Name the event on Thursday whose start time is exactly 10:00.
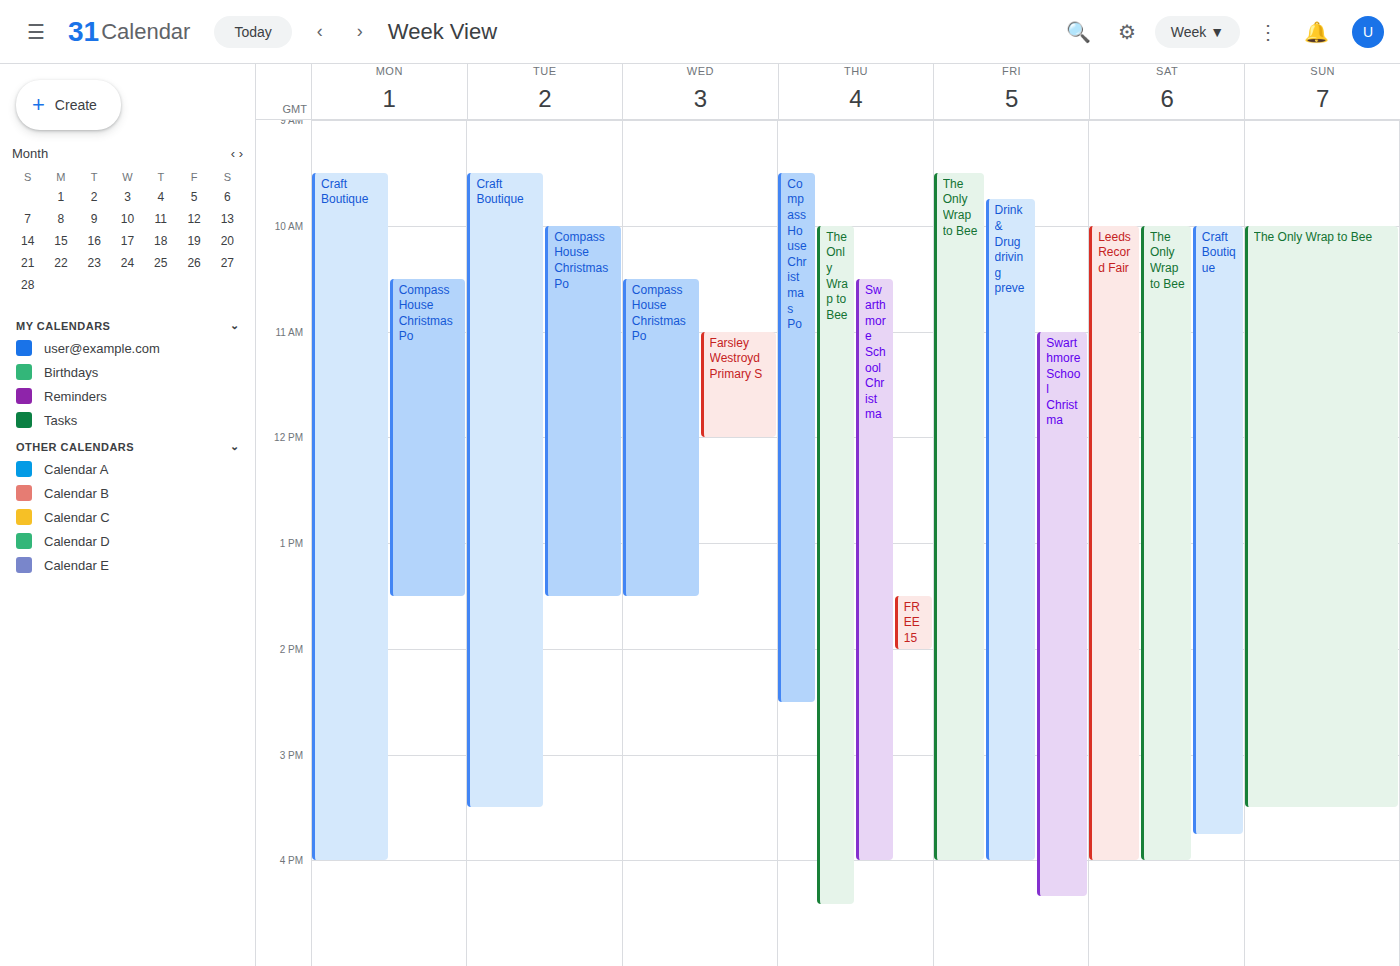
"The Only Wrap to Bee"